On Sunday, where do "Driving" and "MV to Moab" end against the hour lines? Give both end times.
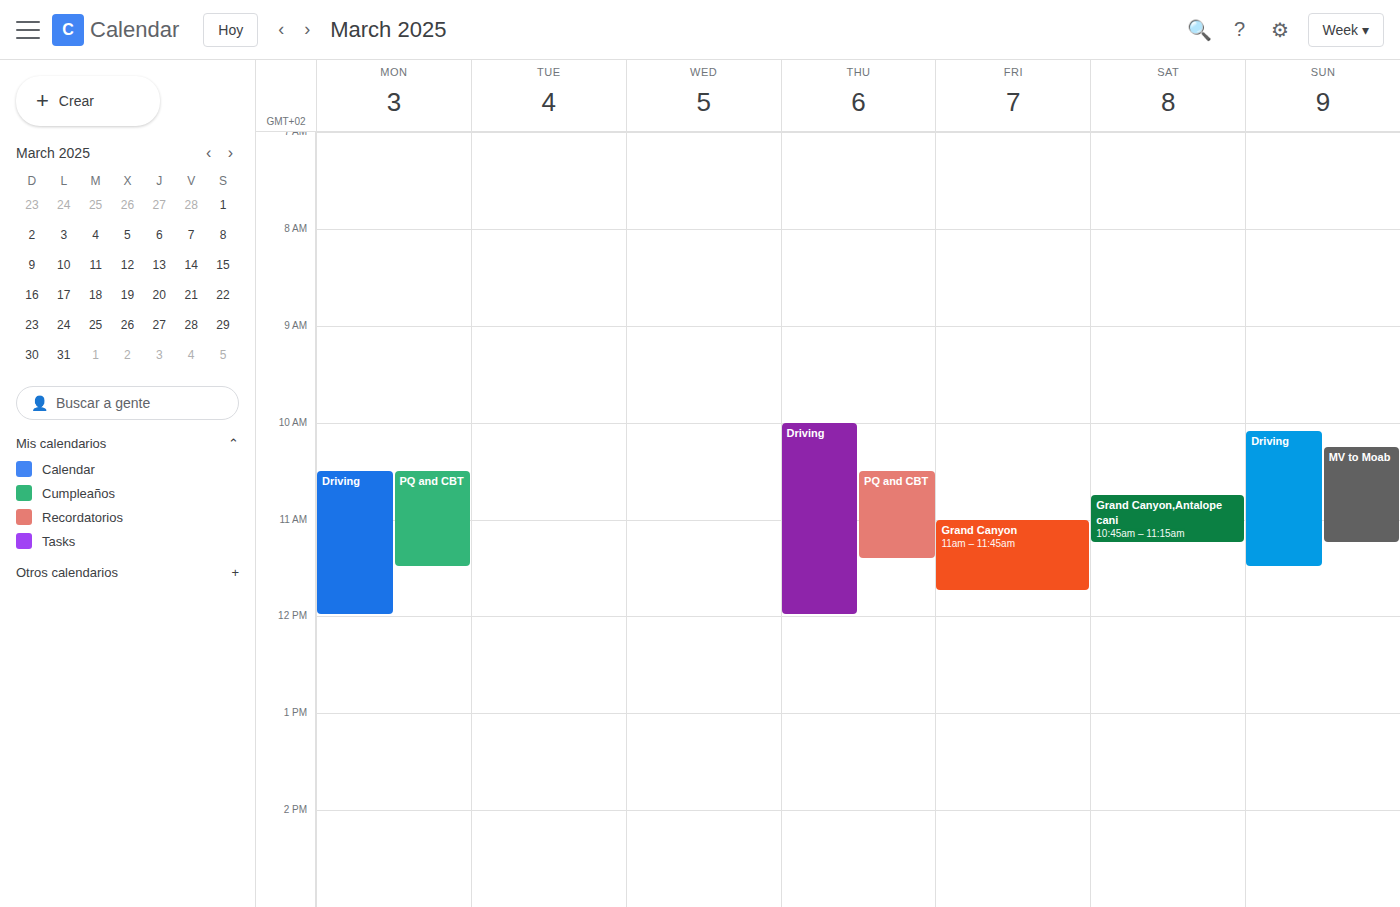
"Driving": 11:30 AM, halfway between the 11 AM and 12 PM lines. "MV to Moab": 11:15 AM, neither: a quarter of the way from the 11 AM line to the 12 PM line.